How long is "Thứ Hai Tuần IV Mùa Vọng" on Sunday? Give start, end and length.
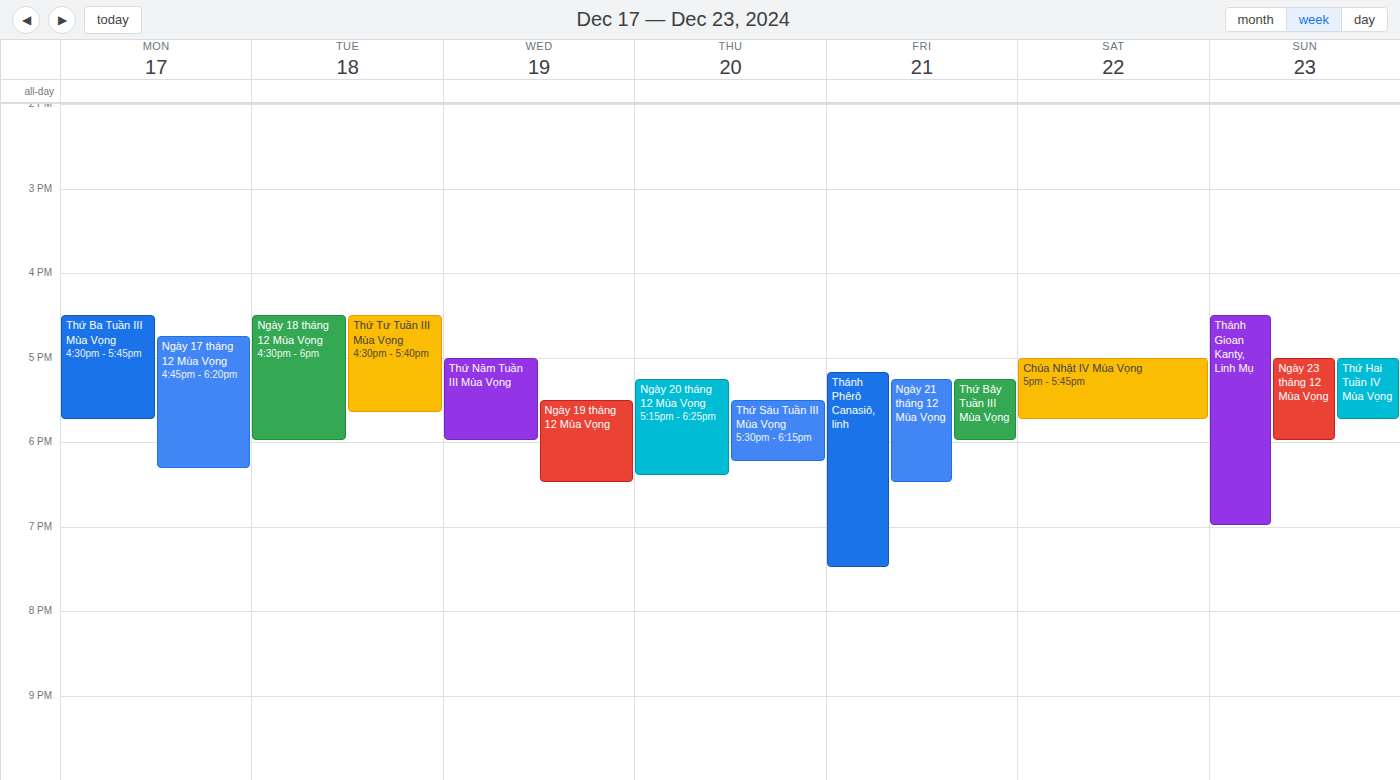
5:00 PM to 5:45 PM, 45 minutes